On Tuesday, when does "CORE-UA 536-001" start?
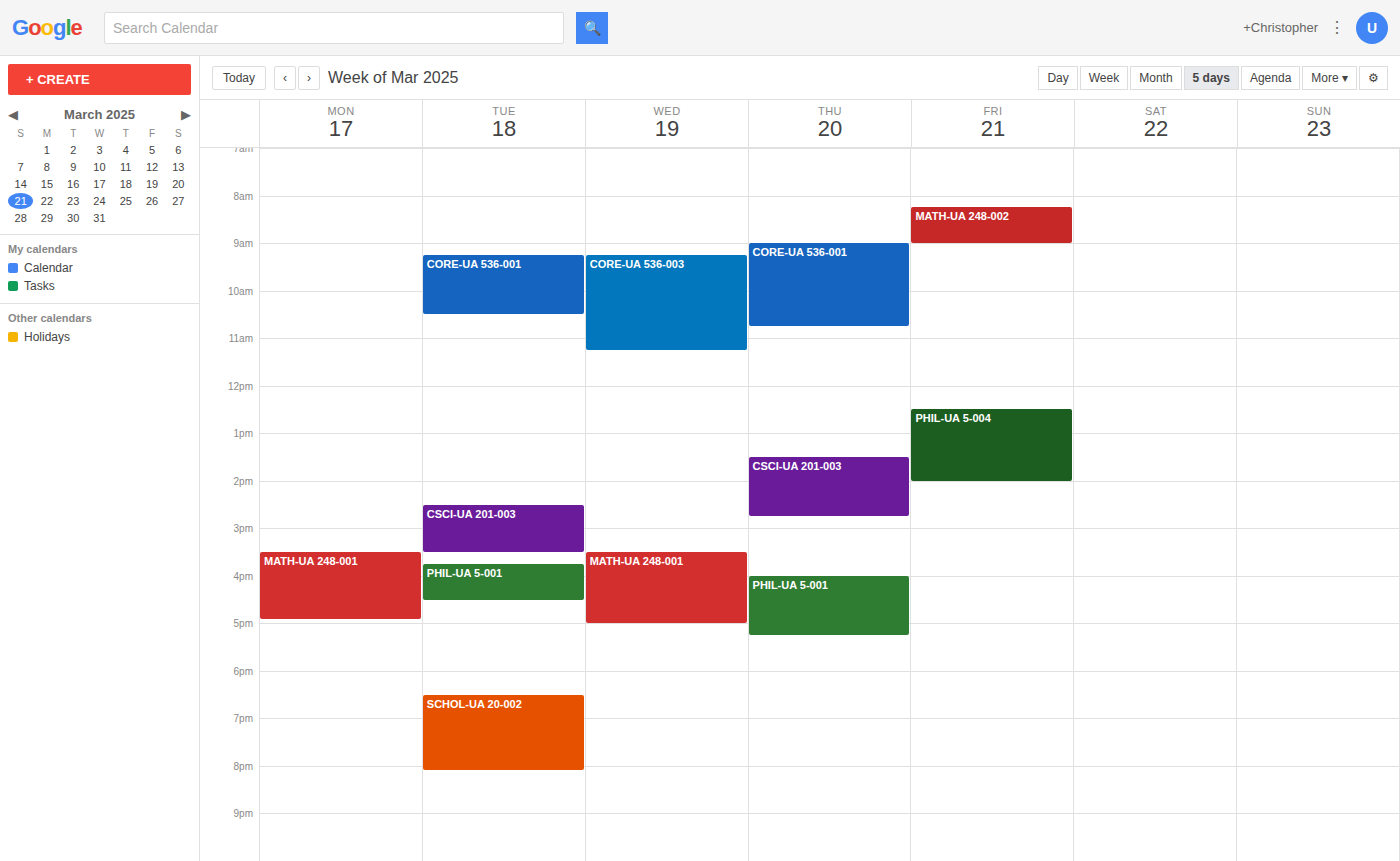
9:15 AM